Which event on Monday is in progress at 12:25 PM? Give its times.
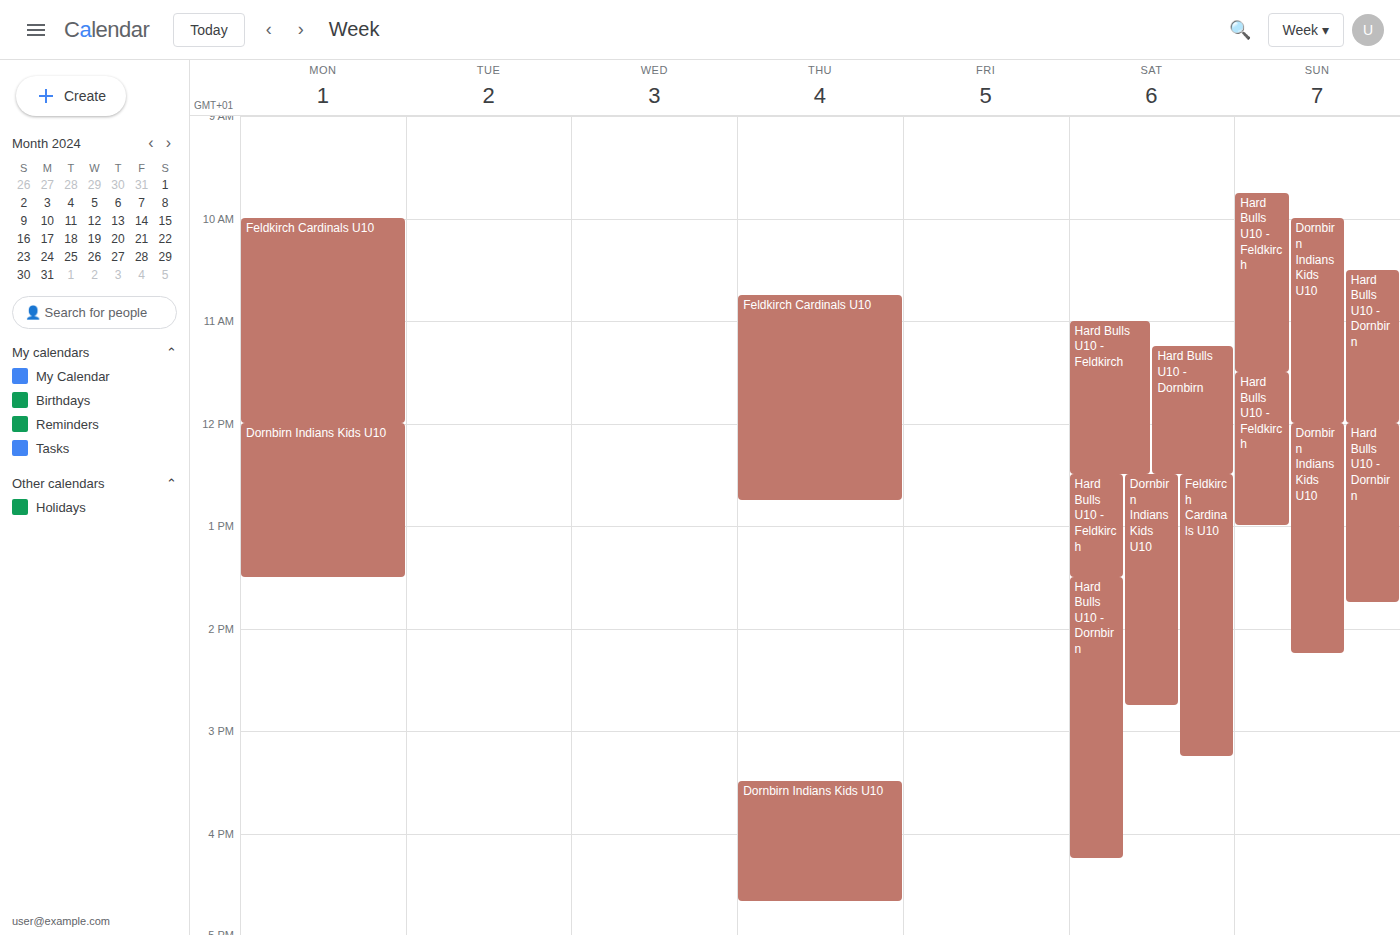
"Dornbirn Indians Kids U10", 12:00 PM to 1:30 PM